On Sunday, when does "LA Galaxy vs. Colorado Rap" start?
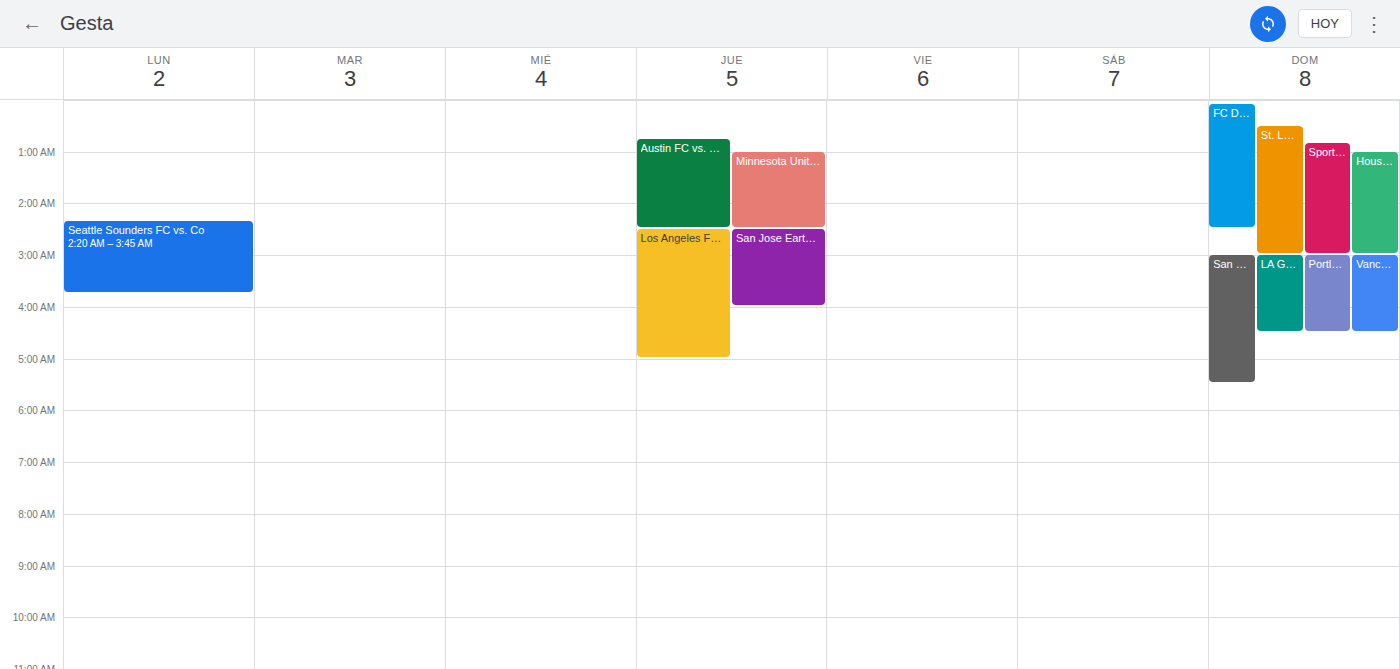
3:00 AM